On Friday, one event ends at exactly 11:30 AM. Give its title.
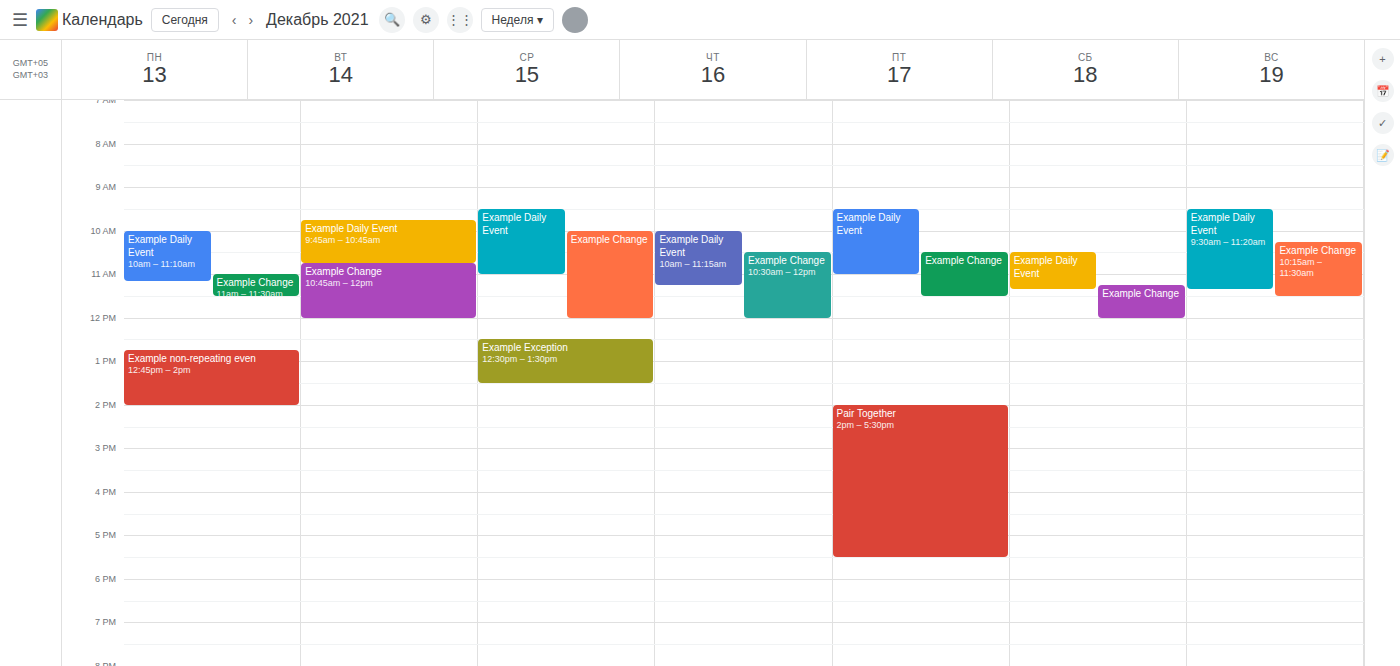
"Example Change"